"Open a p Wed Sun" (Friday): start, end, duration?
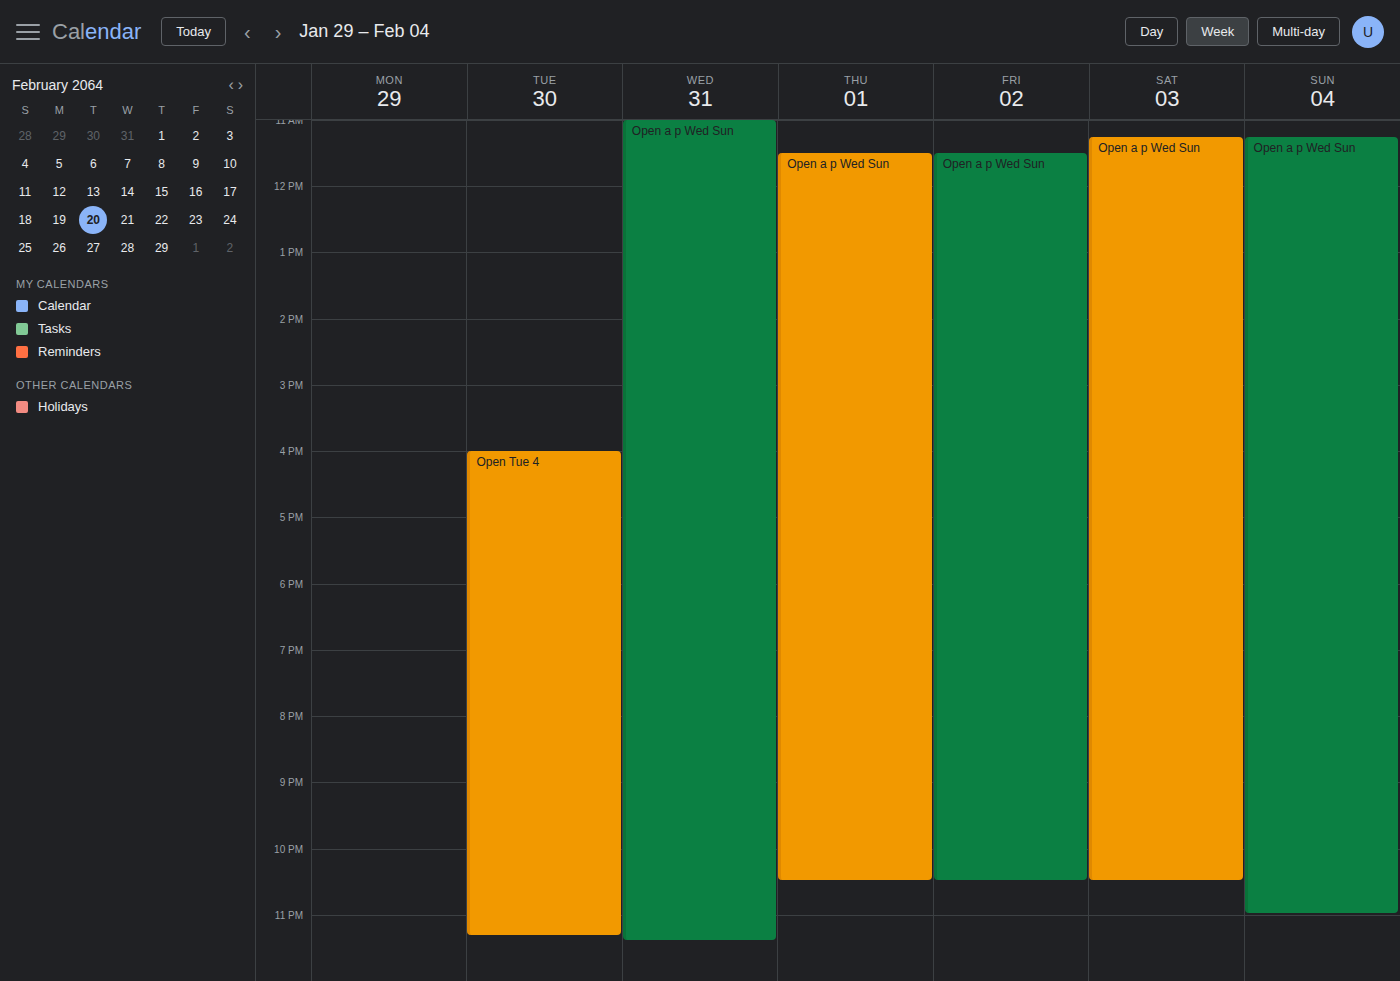
11:30 to 22:30, 11 hours